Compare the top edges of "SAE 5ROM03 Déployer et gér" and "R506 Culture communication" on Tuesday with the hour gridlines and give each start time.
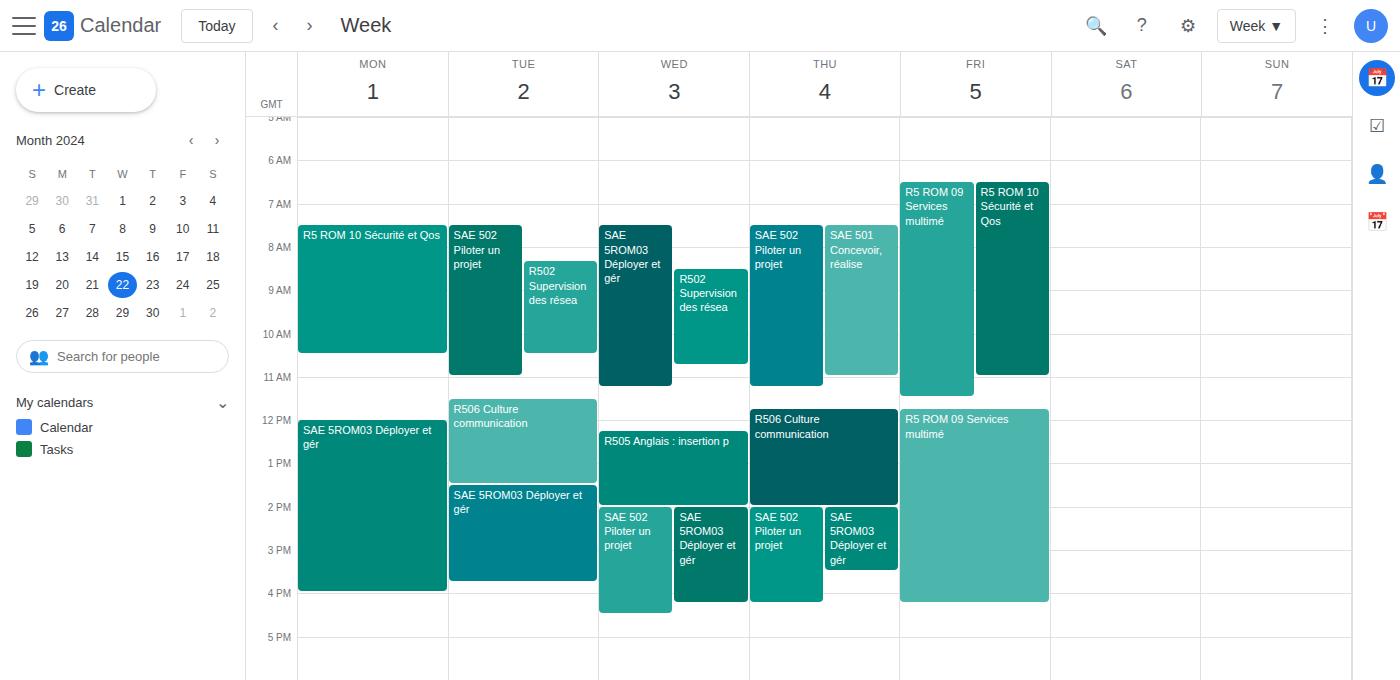
"SAE 5ROM03 Déployer et gér": 1:30 PM, halfway between the 1 PM and 2 PM lines. "R506 Culture communication": 11:30 AM, halfway between the 11 AM and 12 PM lines.